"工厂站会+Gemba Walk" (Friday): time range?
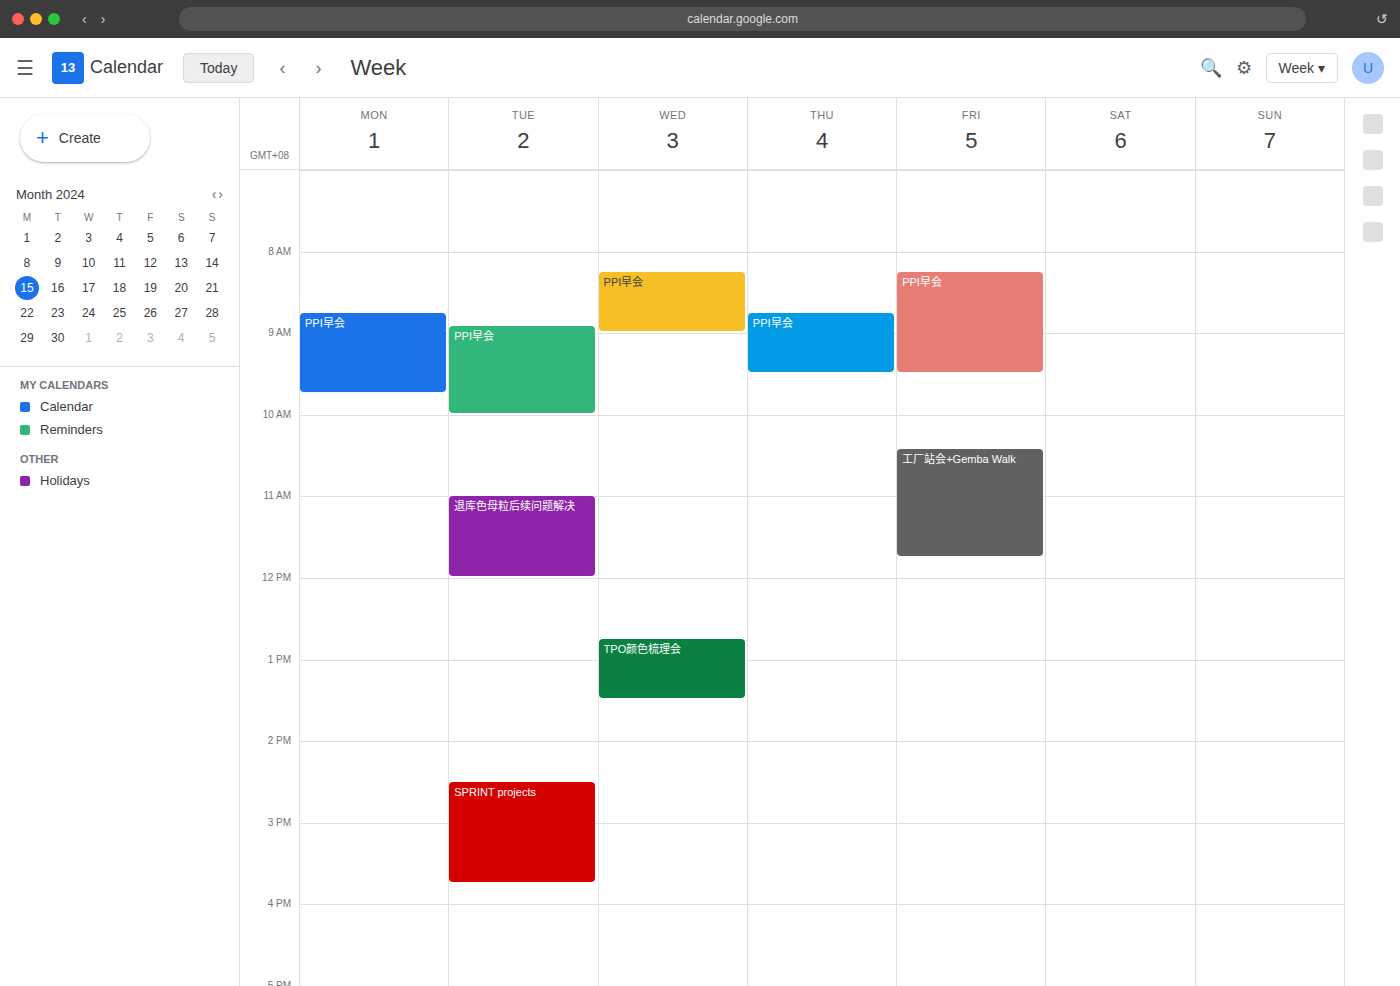
10:25 AM to 11:45 AM